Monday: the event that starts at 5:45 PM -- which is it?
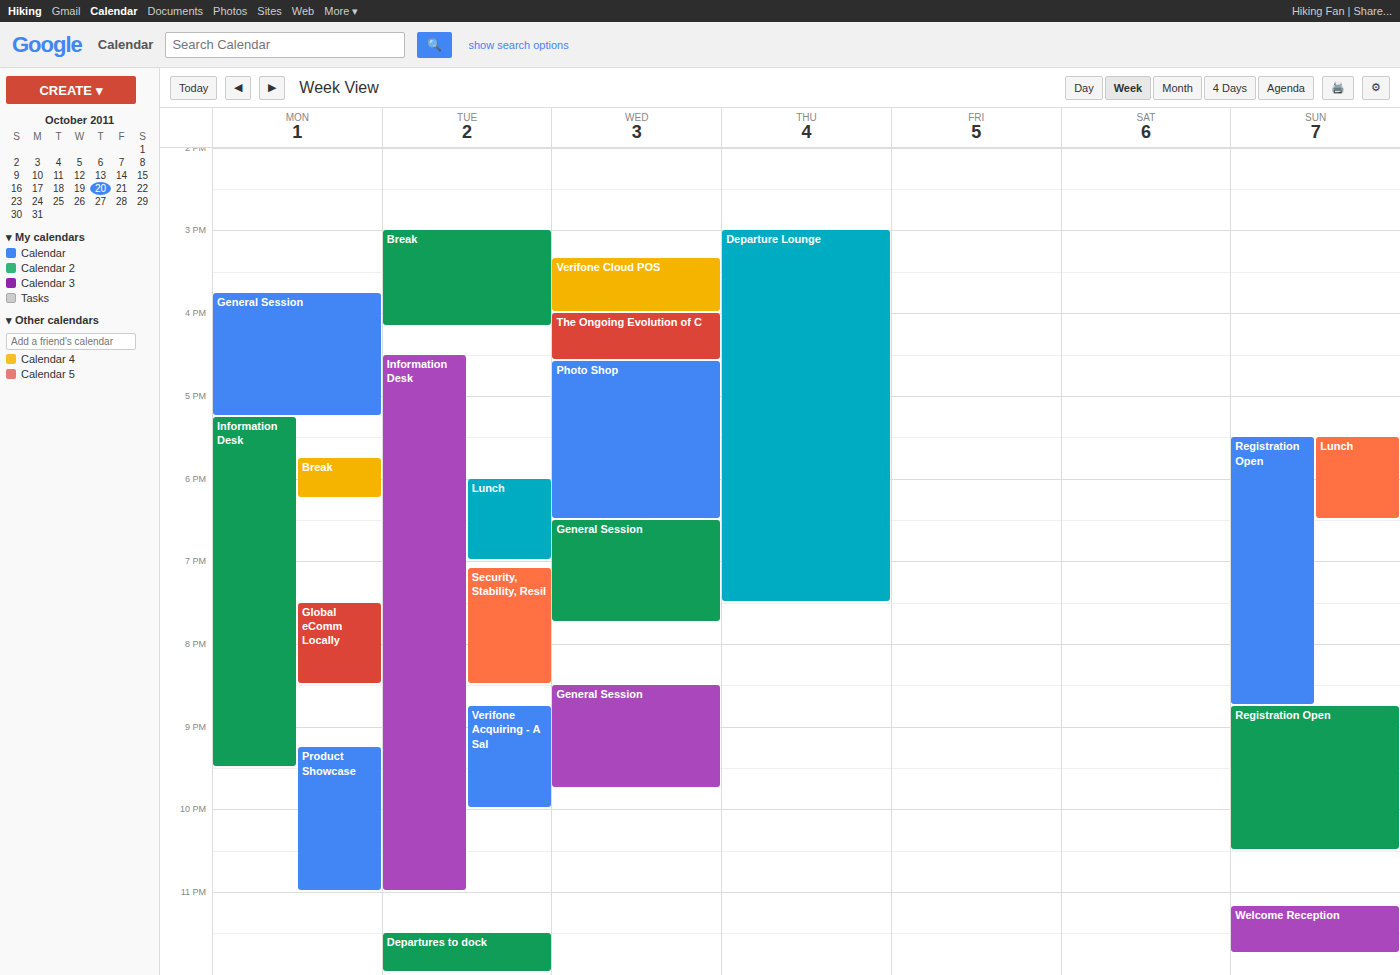
"Break"